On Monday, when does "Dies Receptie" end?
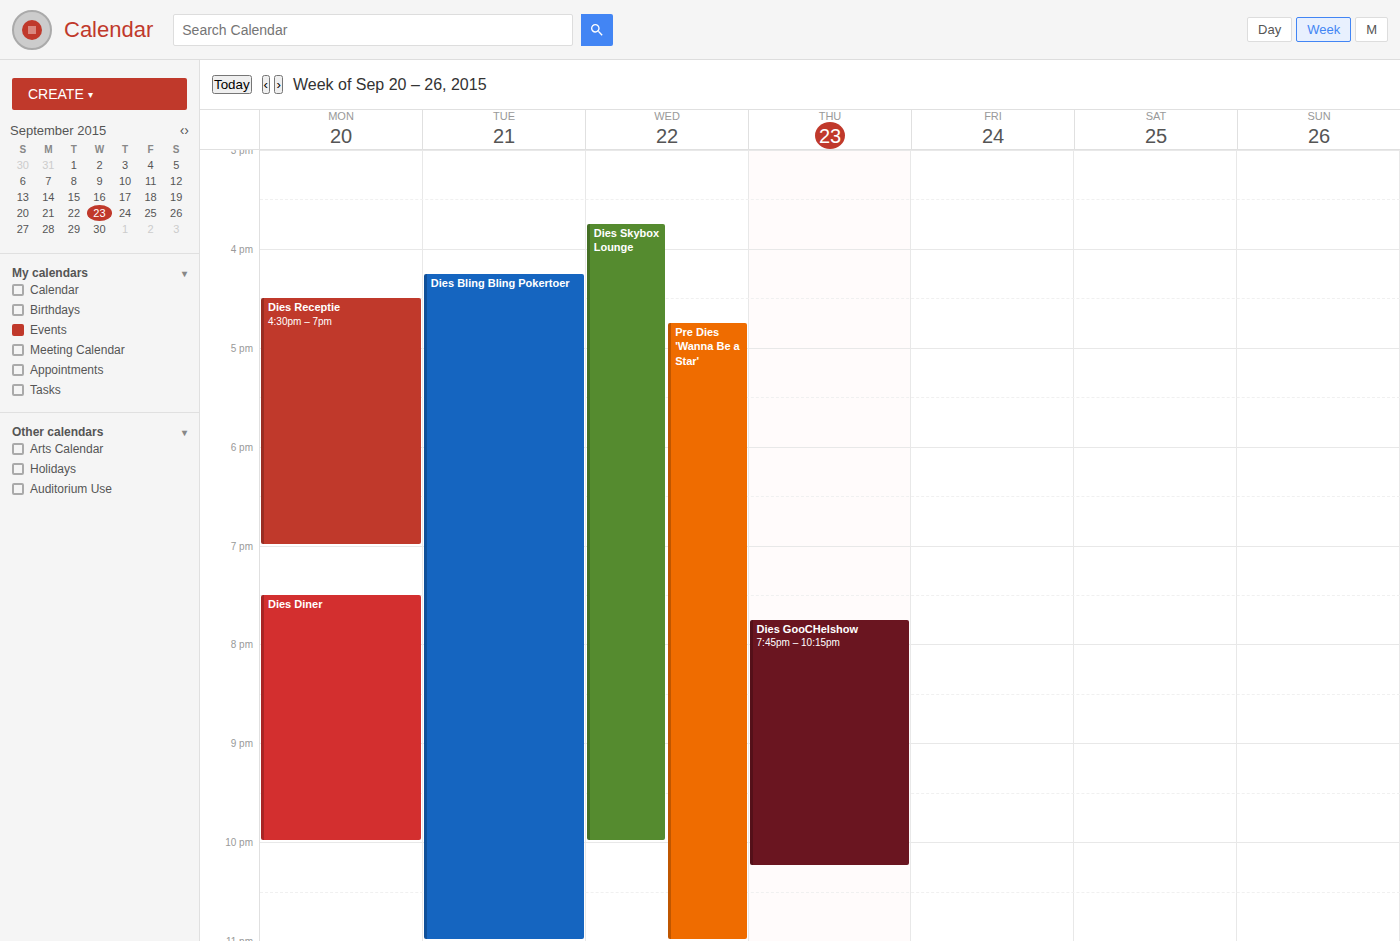
7:00 PM